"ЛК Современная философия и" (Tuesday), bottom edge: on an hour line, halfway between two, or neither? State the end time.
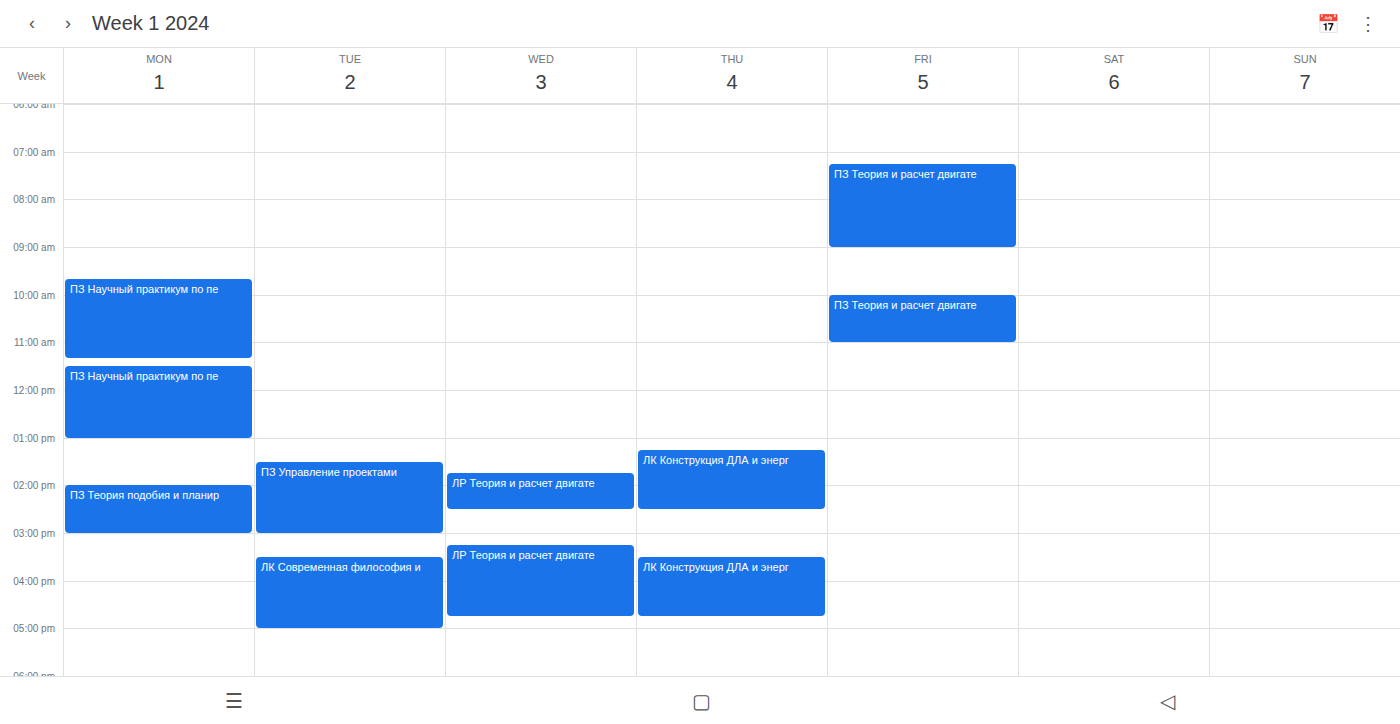
5:00 PM -- exactly on the 5 PM line.